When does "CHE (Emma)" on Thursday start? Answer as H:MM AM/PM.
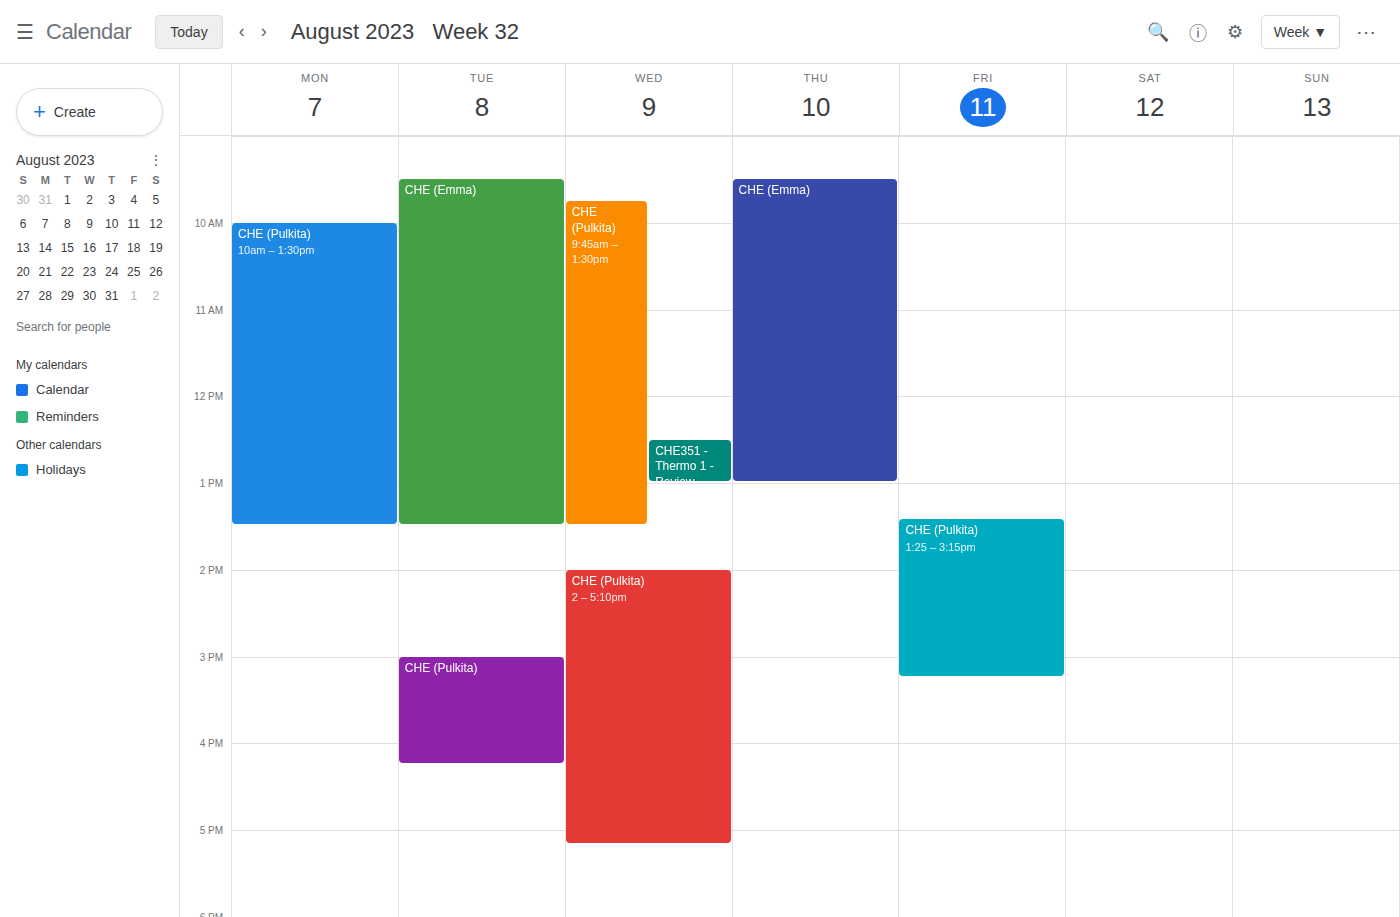
9:30 AM